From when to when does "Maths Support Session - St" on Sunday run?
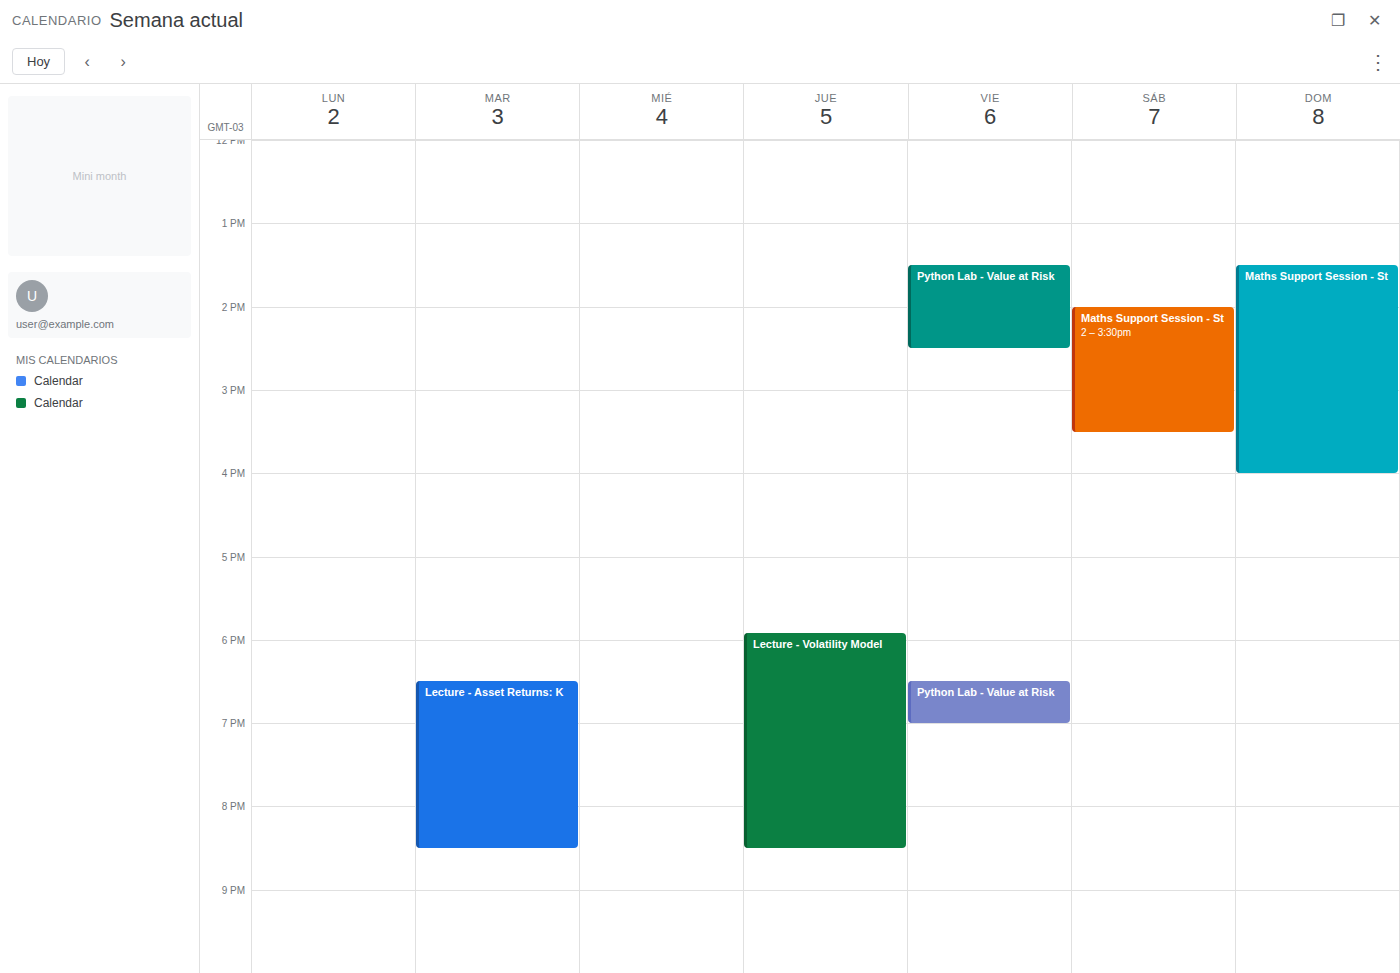
1:30 PM to 4:00 PM